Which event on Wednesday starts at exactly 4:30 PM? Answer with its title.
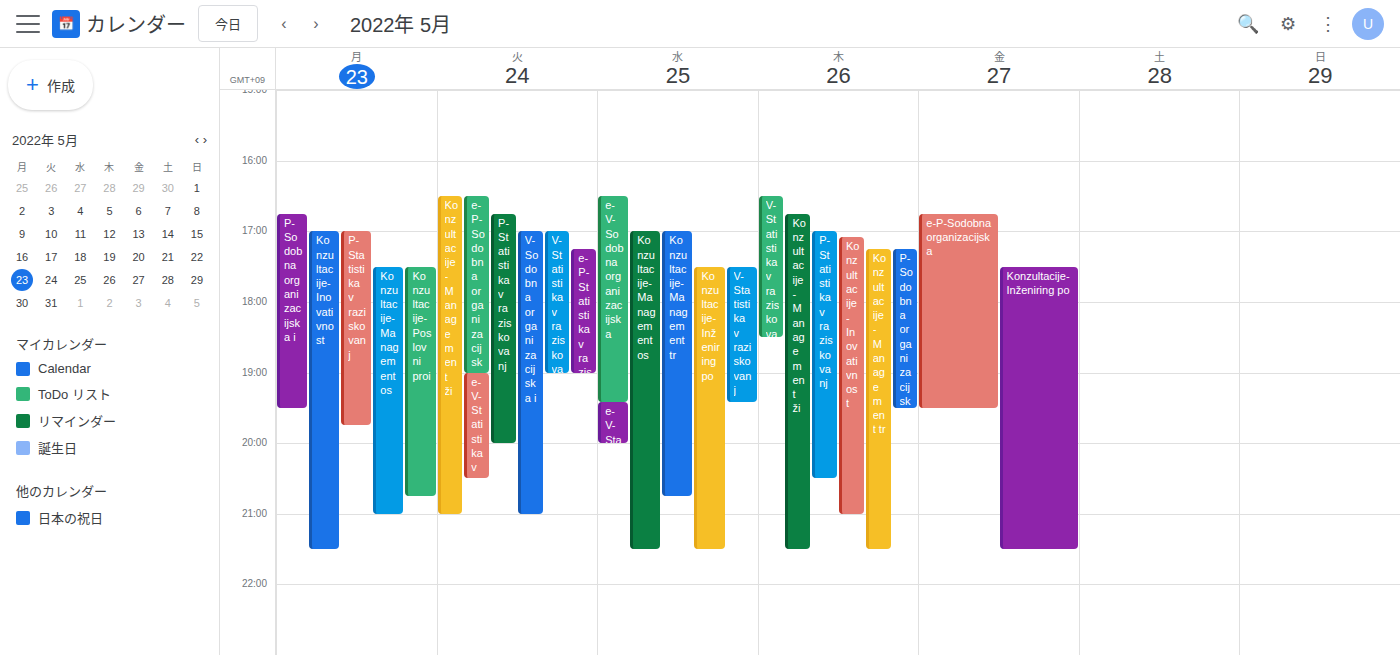
"e-V-Sodobna organizacijska"